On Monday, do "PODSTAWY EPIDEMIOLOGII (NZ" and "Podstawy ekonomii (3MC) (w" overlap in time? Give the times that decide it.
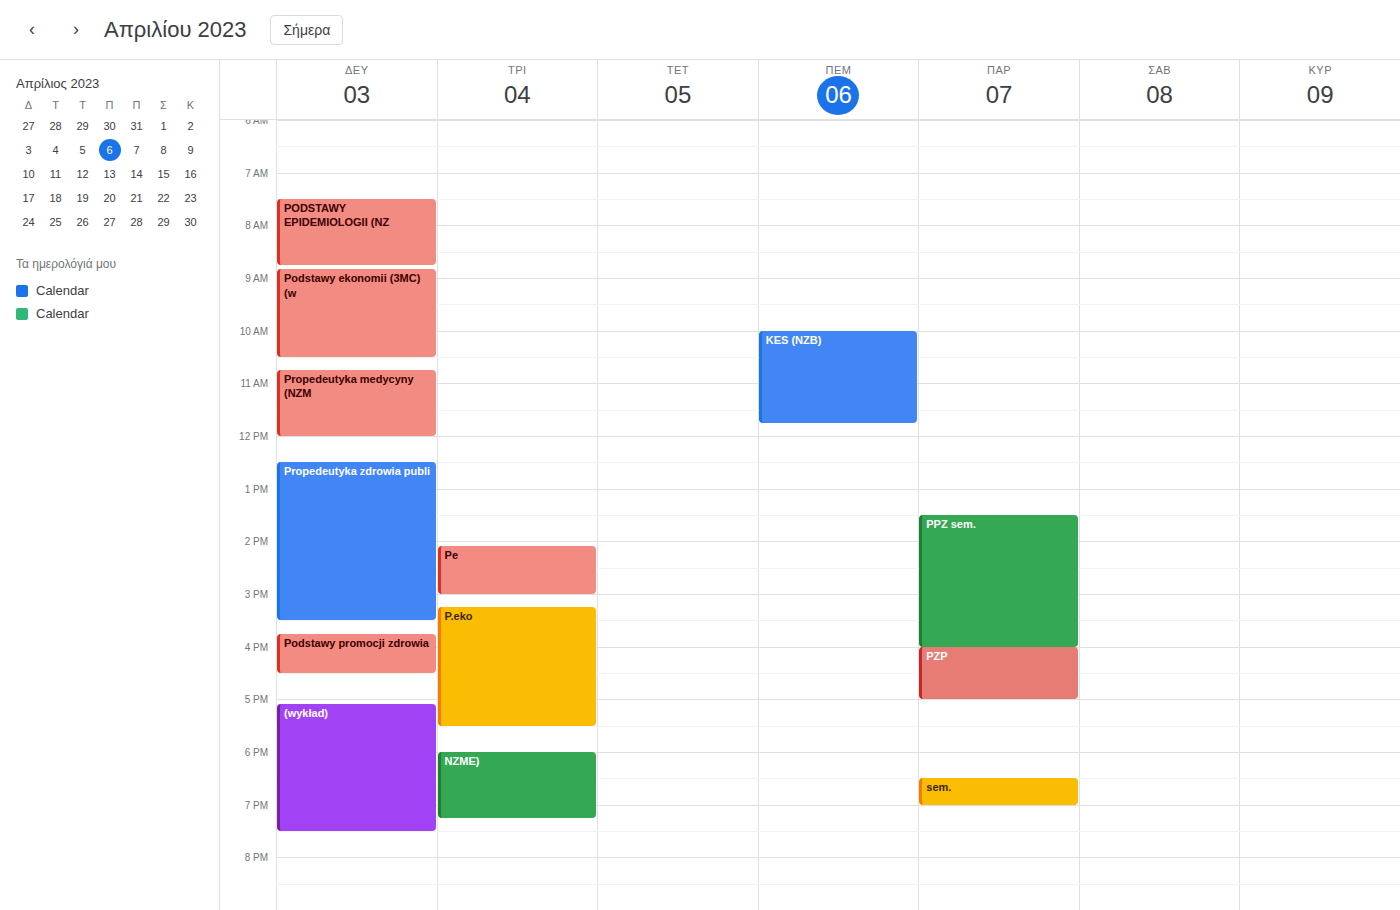
"PODSTAWY EPIDEMIOLOGII (NZ" ends at 8:45 AM and "Podstawy ekonomii (3MC) (w" starts at 8:50 AM -- no overlap.